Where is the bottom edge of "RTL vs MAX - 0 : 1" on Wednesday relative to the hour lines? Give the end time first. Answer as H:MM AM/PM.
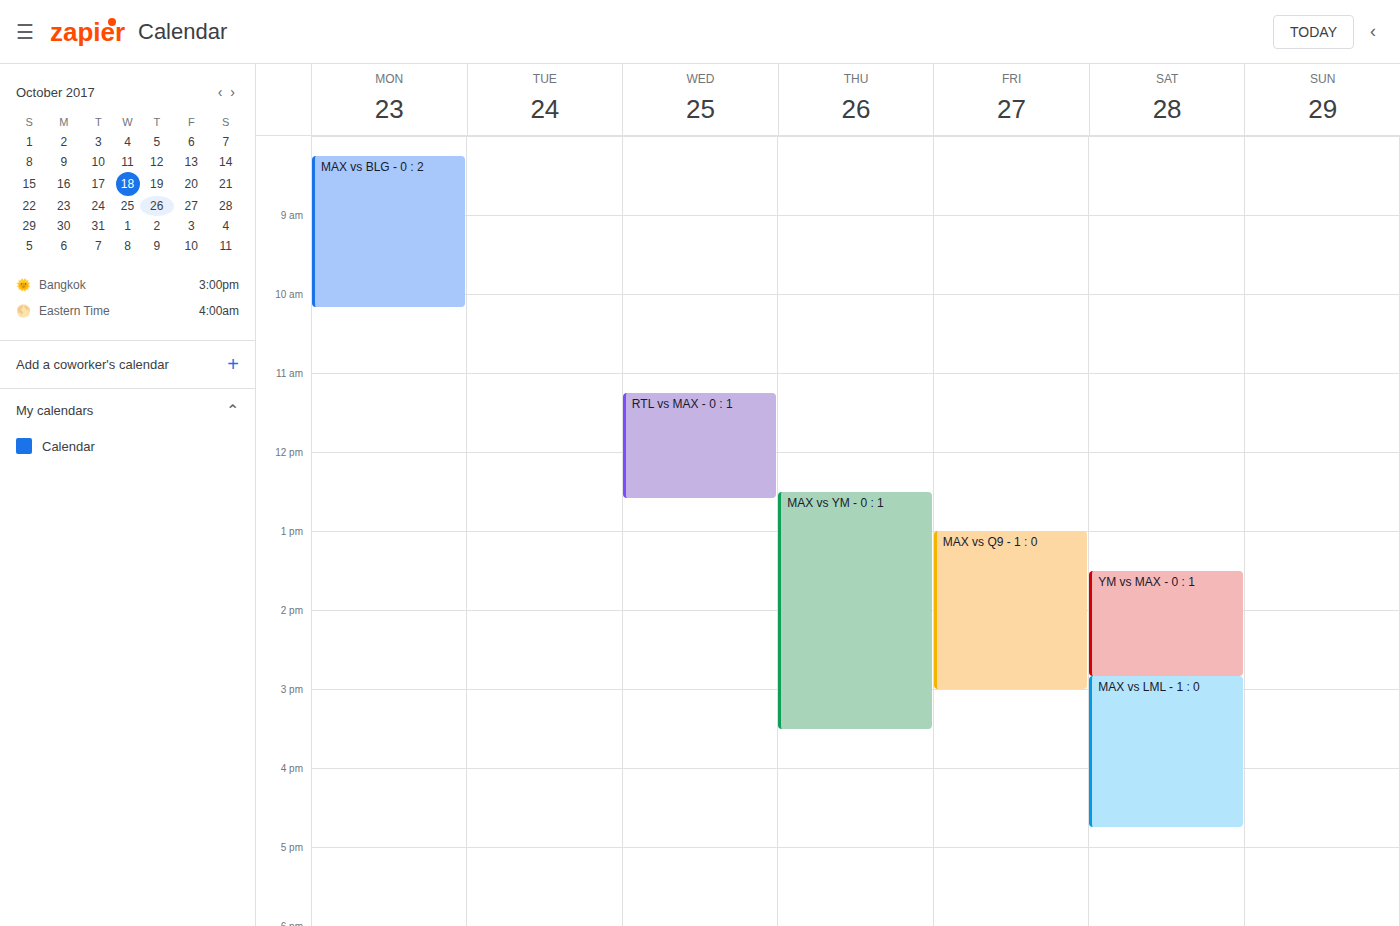
12:35 PM -- neither: 35 minutes below the 12 PM line and 25 minutes above the 1 PM line.